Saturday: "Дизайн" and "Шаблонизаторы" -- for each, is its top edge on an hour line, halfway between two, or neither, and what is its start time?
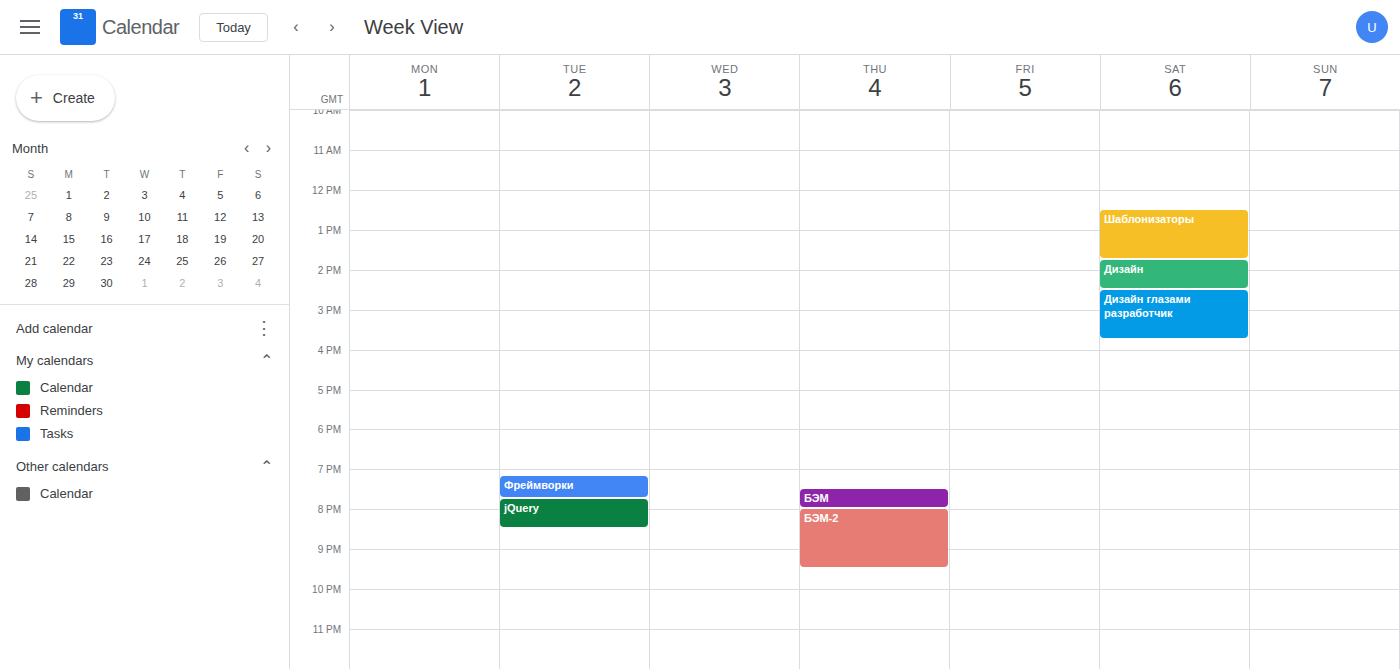
"Дизайн": 1:45 PM, neither: three quarters of the way from the 1 PM line to the 2 PM line. "Шаблонизаторы": 12:30 PM, halfway between the 12 PM and 1 PM lines.